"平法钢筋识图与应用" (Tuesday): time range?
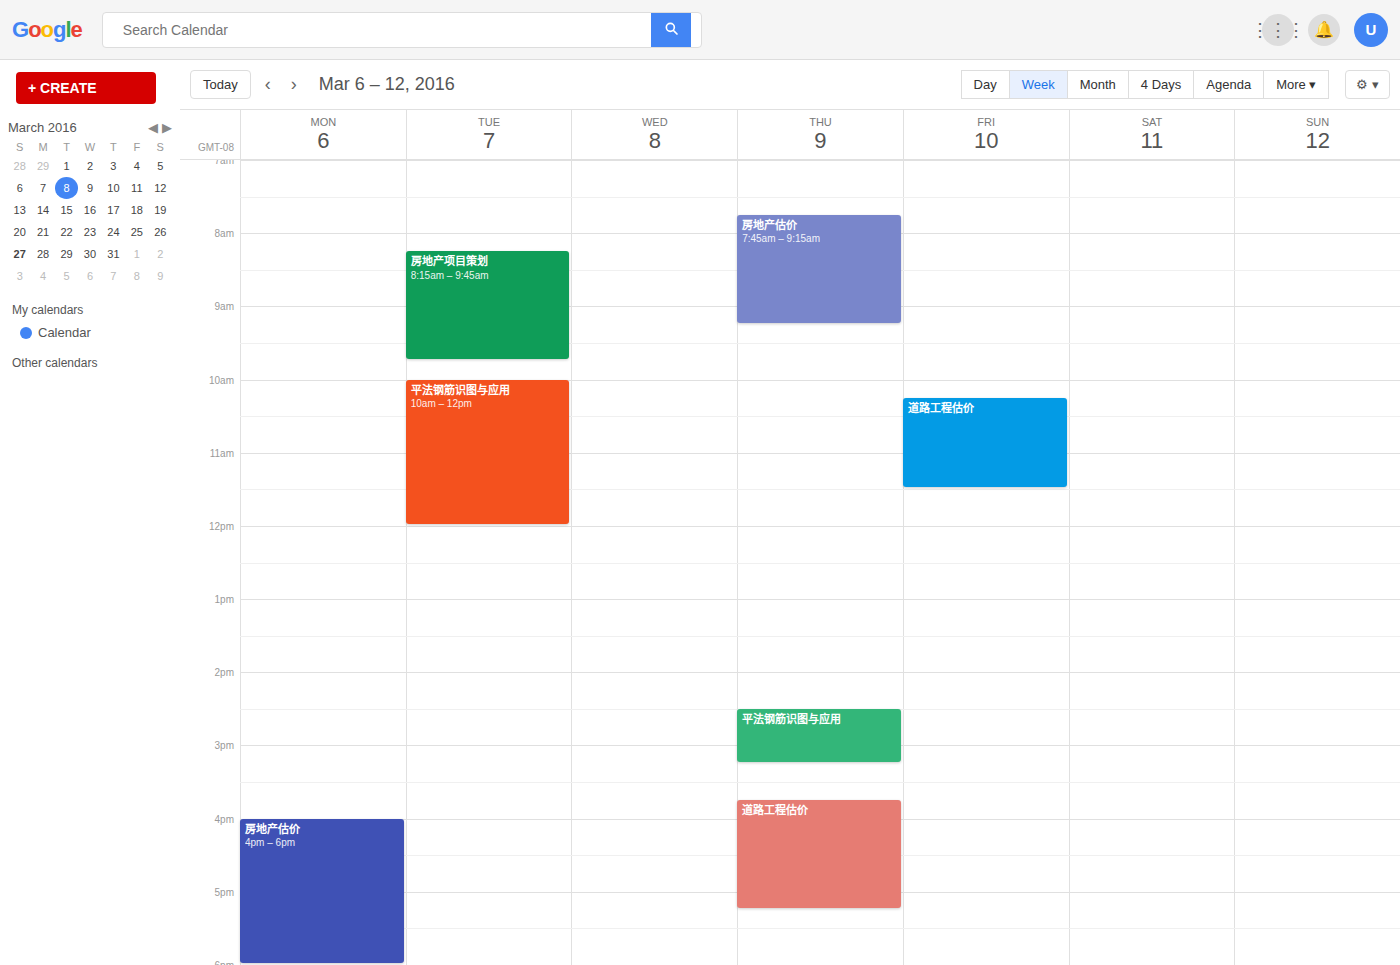
10:00 AM to 12:00 PM